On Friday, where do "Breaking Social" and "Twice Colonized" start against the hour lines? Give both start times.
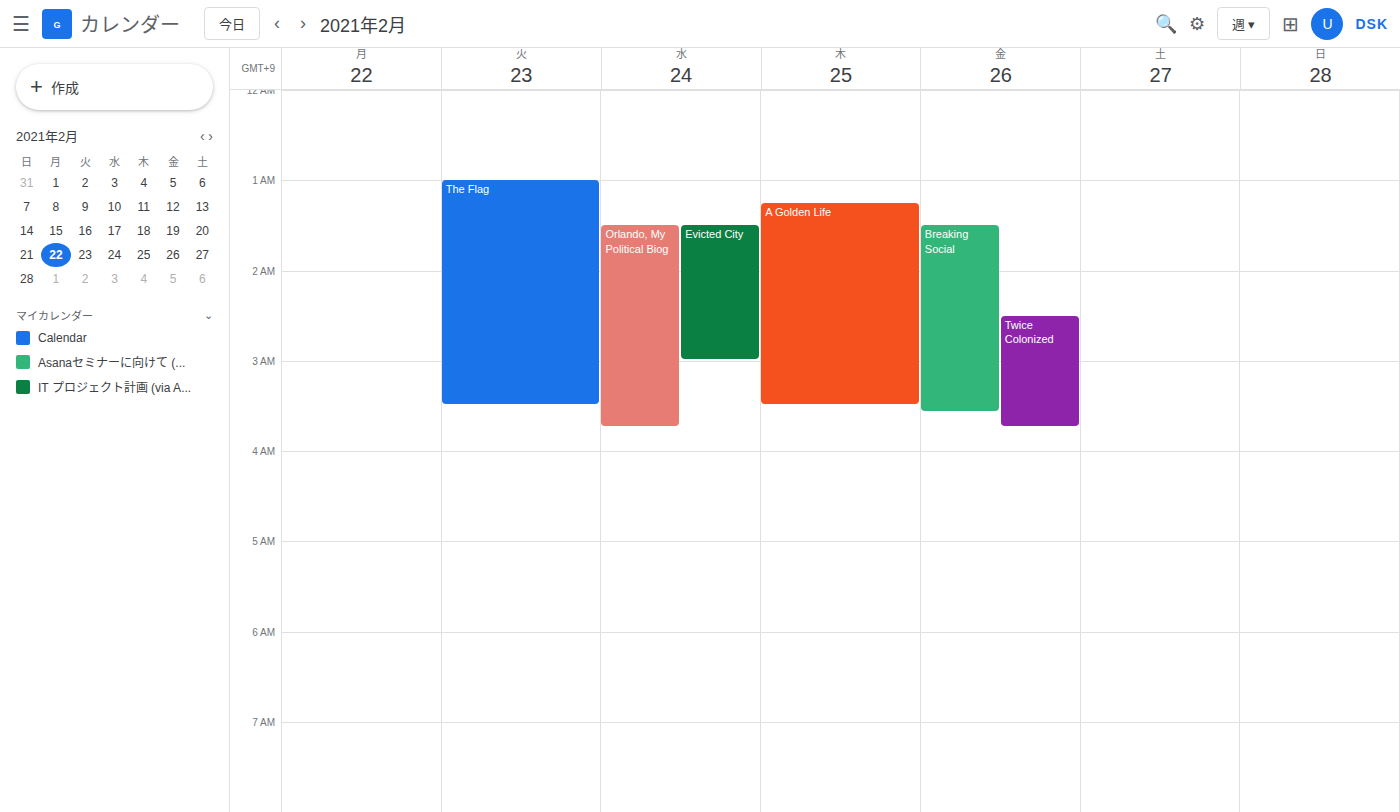
"Breaking Social": 1:30 AM, halfway between the 1 AM and 2 AM lines. "Twice Colonized": 2:30 AM, halfway between the 2 AM and 3 AM lines.